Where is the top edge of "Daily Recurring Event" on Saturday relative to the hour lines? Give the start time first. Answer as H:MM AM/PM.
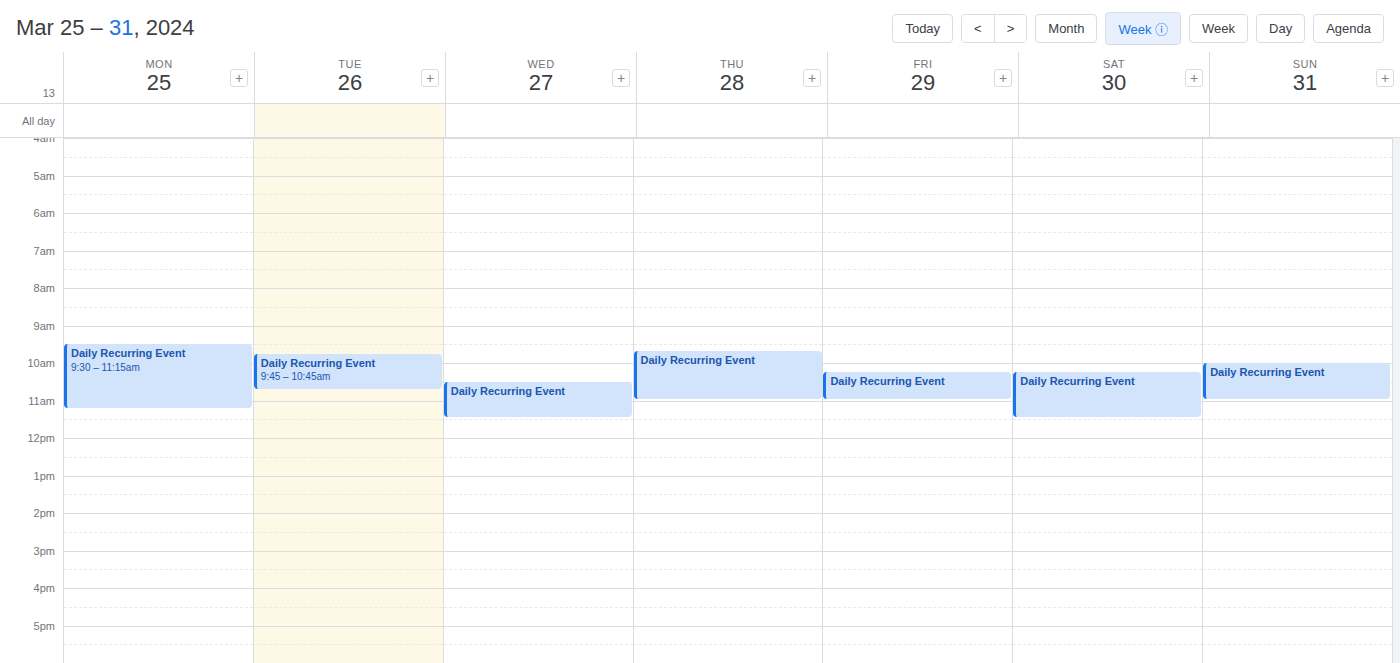
10:15 AM -- neither: a quarter of the way from the 10 AM line to the 11 AM line.